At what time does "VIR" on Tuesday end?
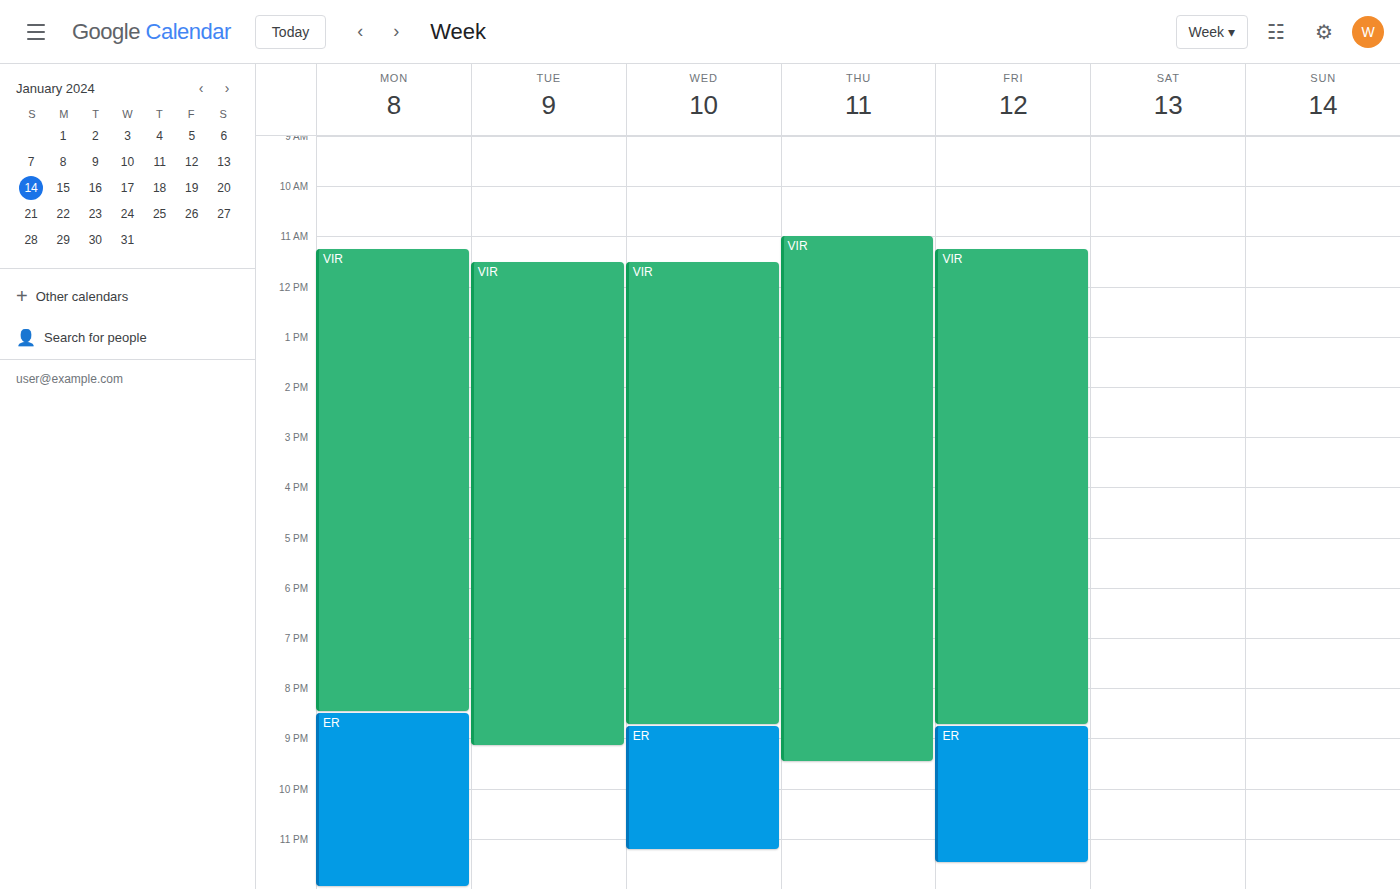
9:10 PM